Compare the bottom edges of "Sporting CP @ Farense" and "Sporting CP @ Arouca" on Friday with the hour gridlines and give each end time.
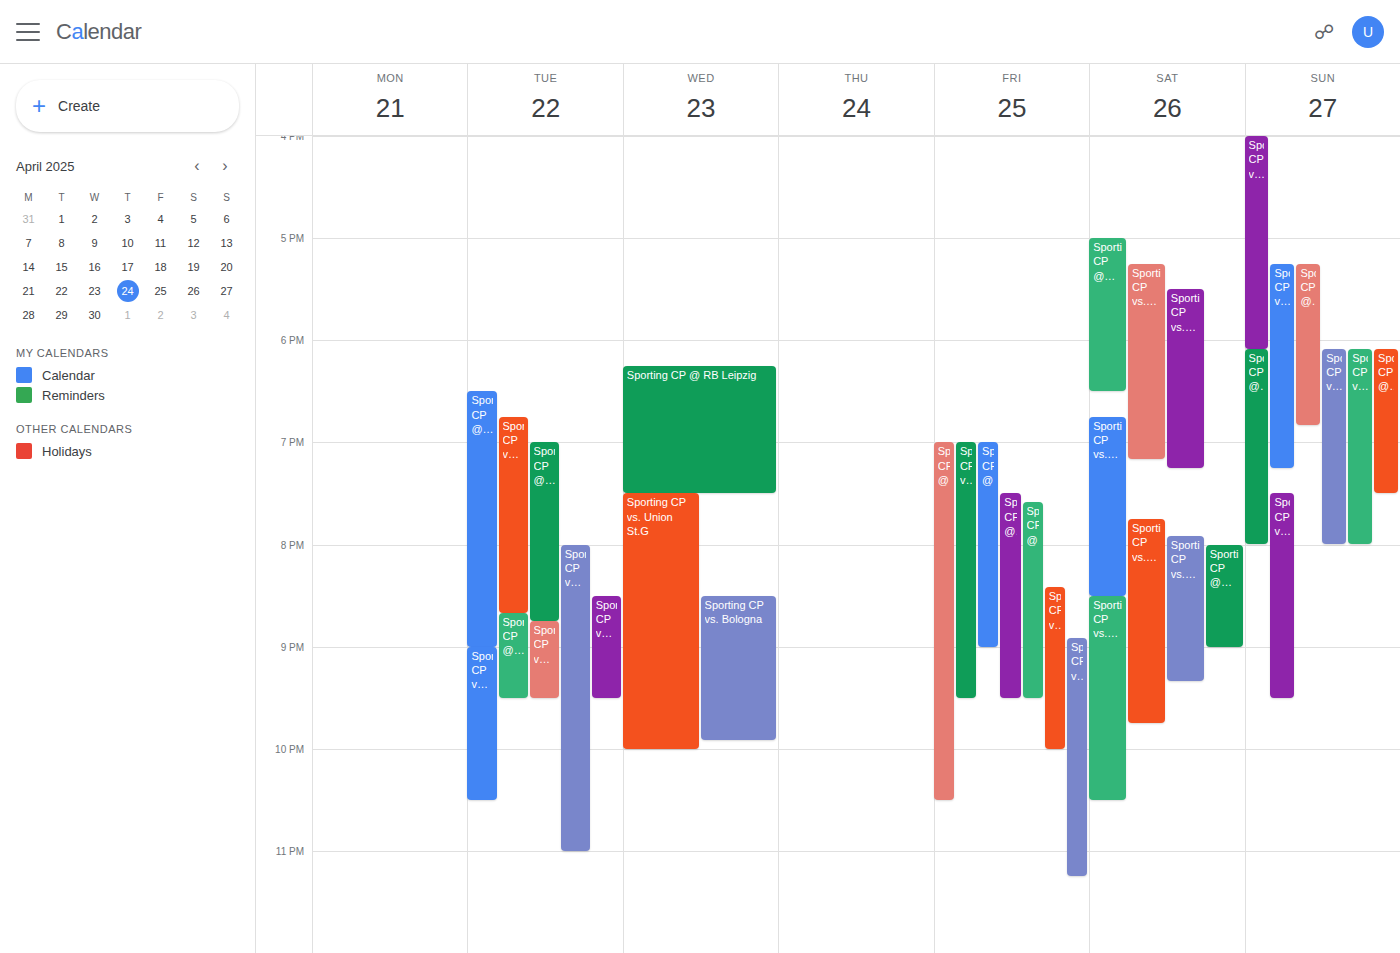
"Sporting CP @ Farense": 10:30 PM, halfway between the 10 PM and 11 PM lines. "Sporting CP @ Arouca": 9:30 PM, halfway between the 9 PM and 10 PM lines.